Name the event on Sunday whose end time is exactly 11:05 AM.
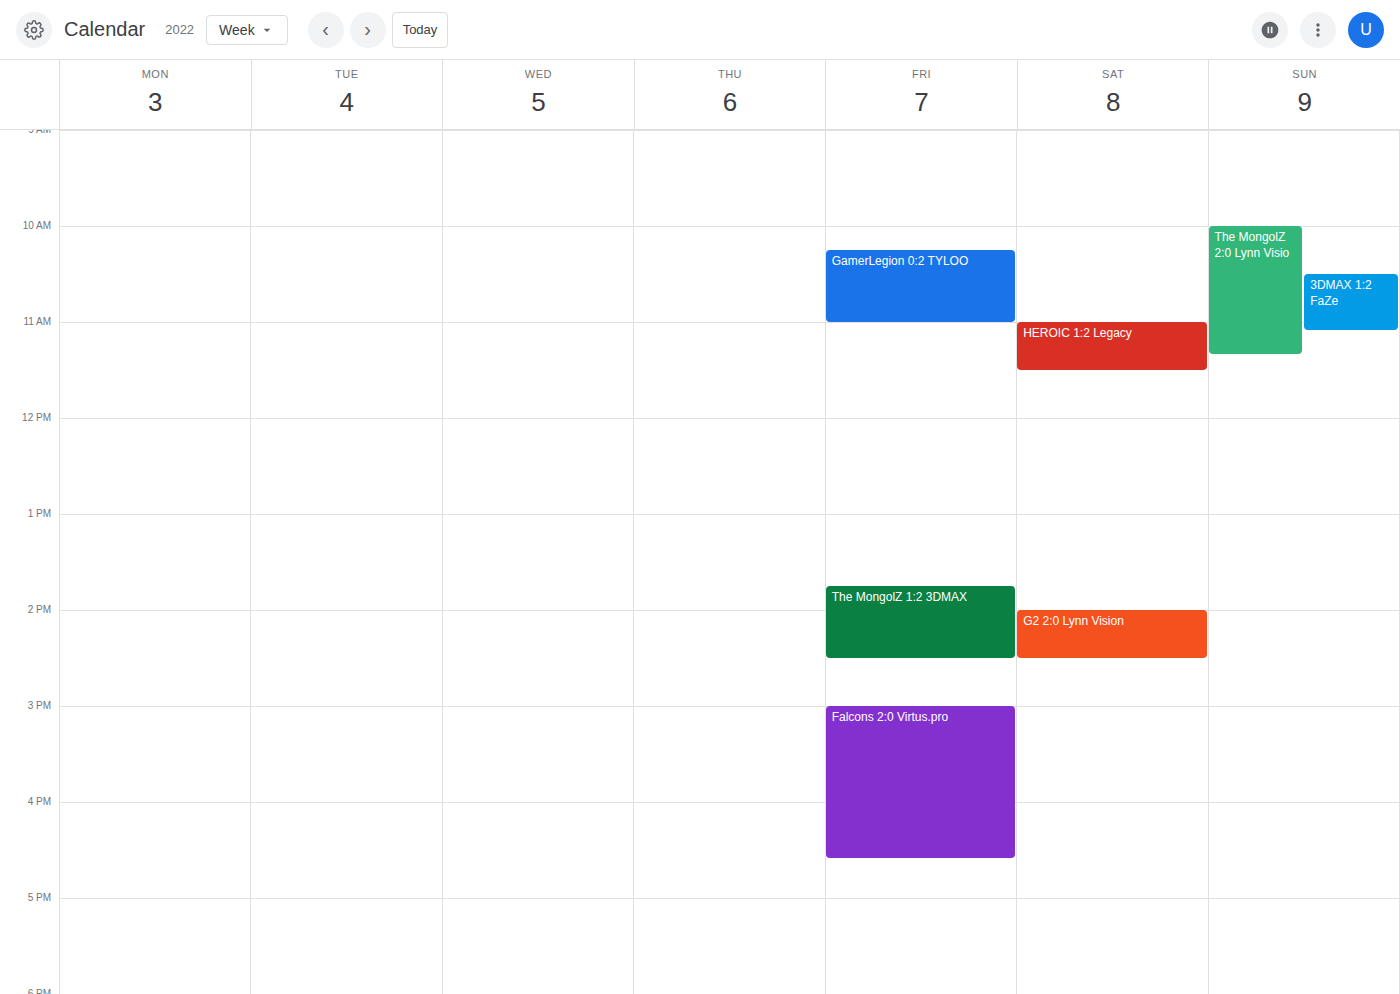
"3DMAX 1:2 FaZe"